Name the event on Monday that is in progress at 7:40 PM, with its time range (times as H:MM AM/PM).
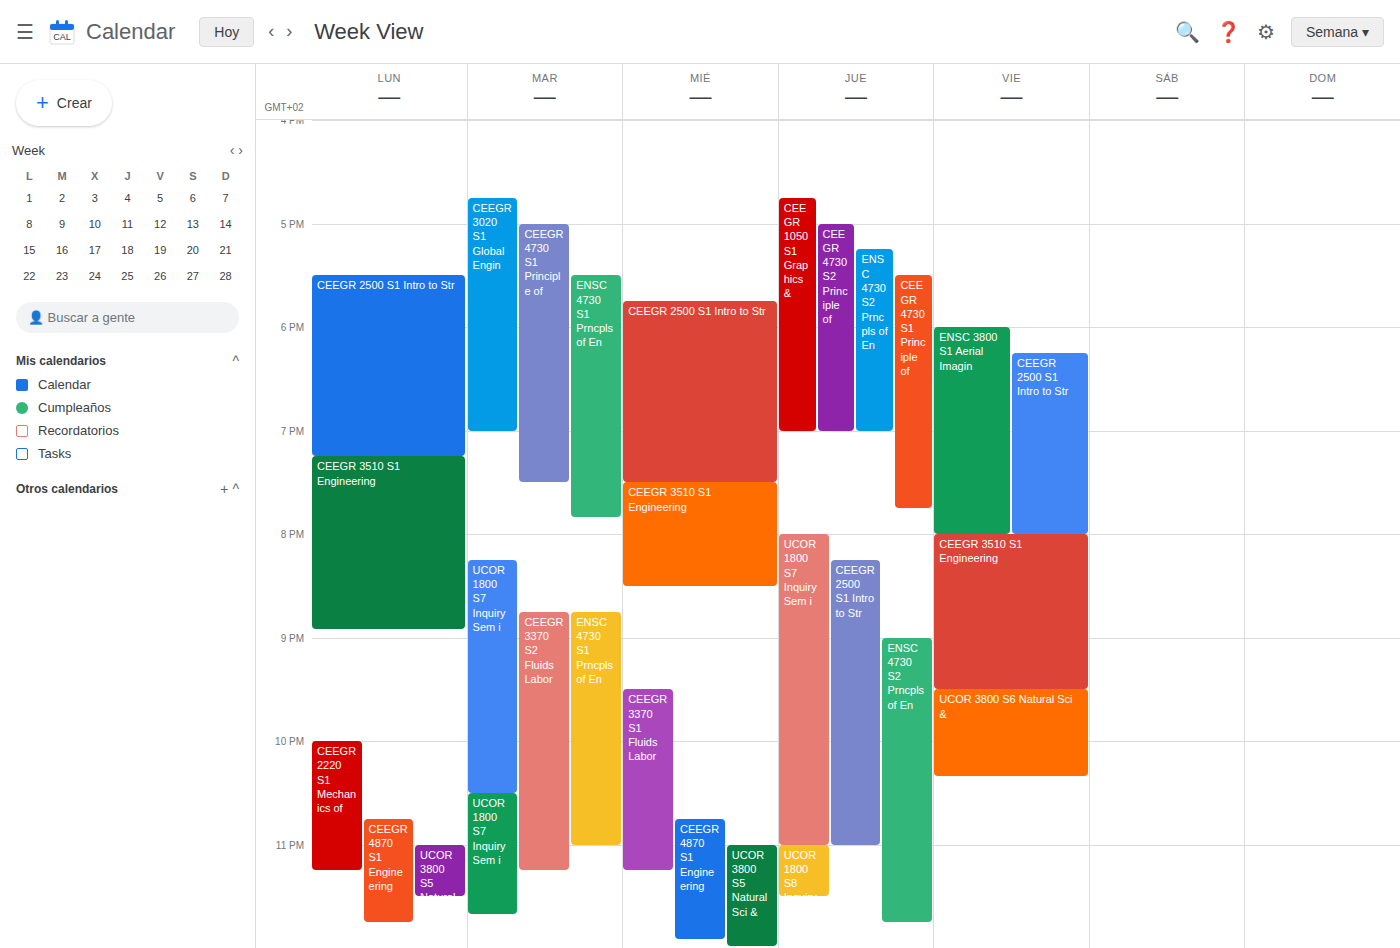
"CEEGR 3510 S1 Engineering", 7:15 PM to 8:55 PM